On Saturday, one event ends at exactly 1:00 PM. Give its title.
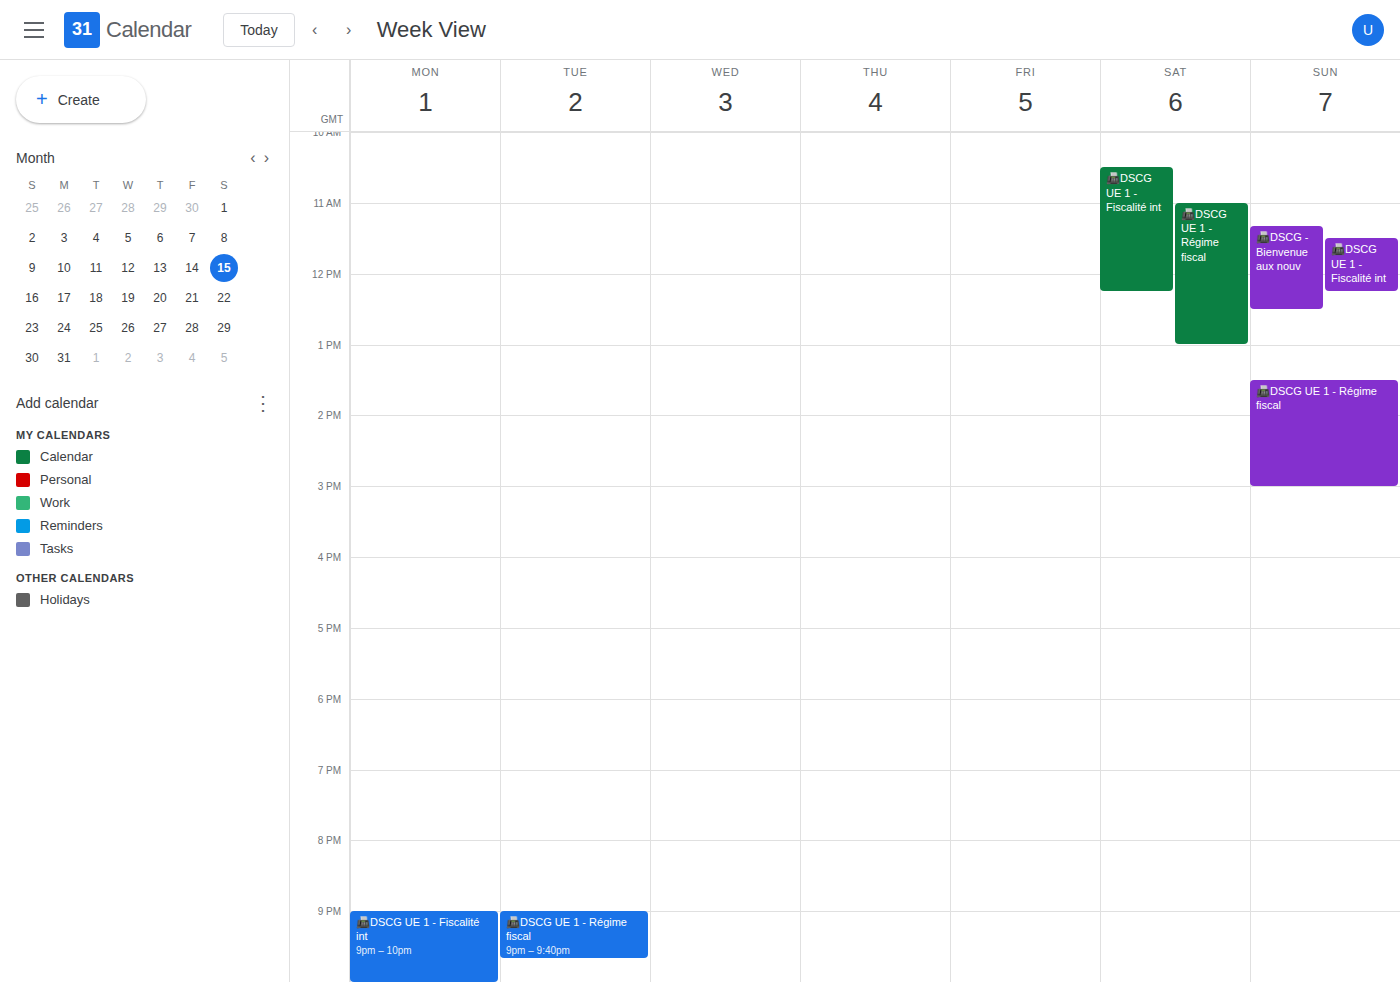
"📠DSCG UE 1 - Régime fiscal"